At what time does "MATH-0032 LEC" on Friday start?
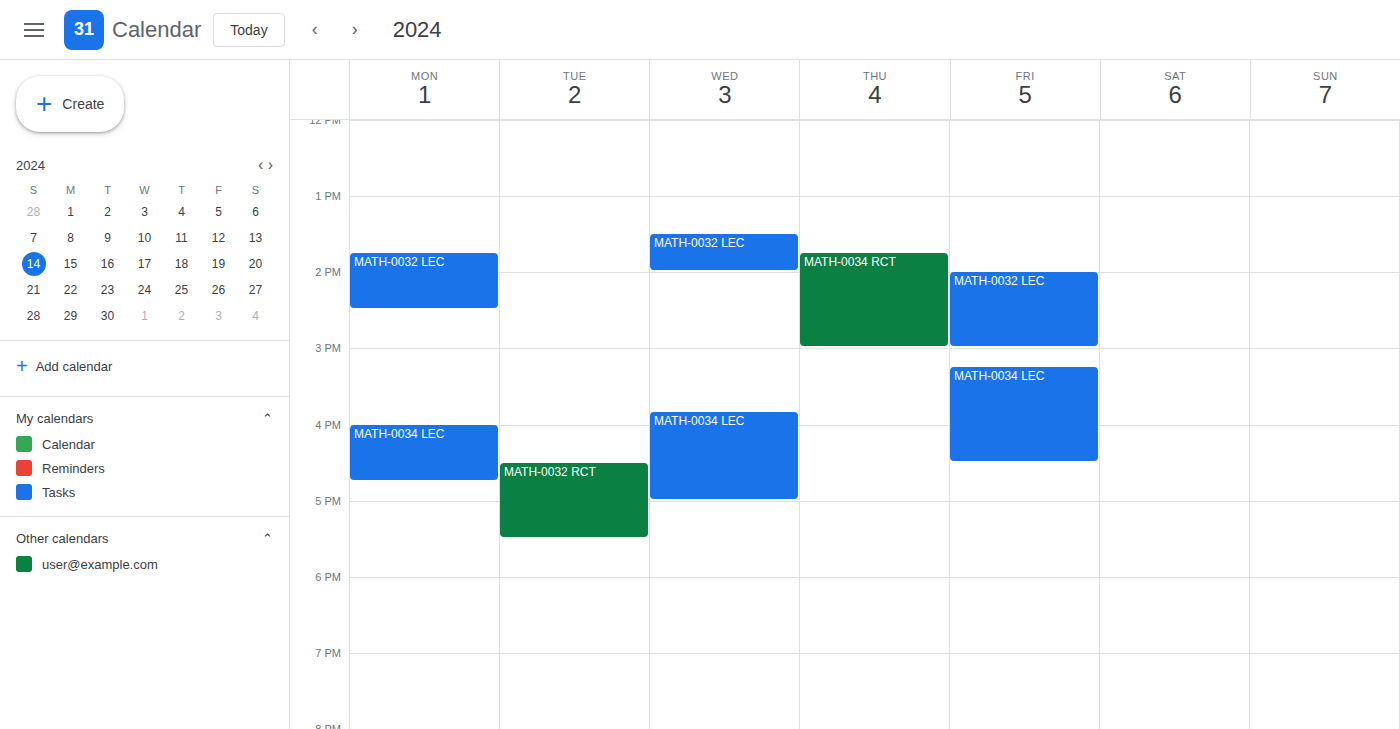
2:00 PM